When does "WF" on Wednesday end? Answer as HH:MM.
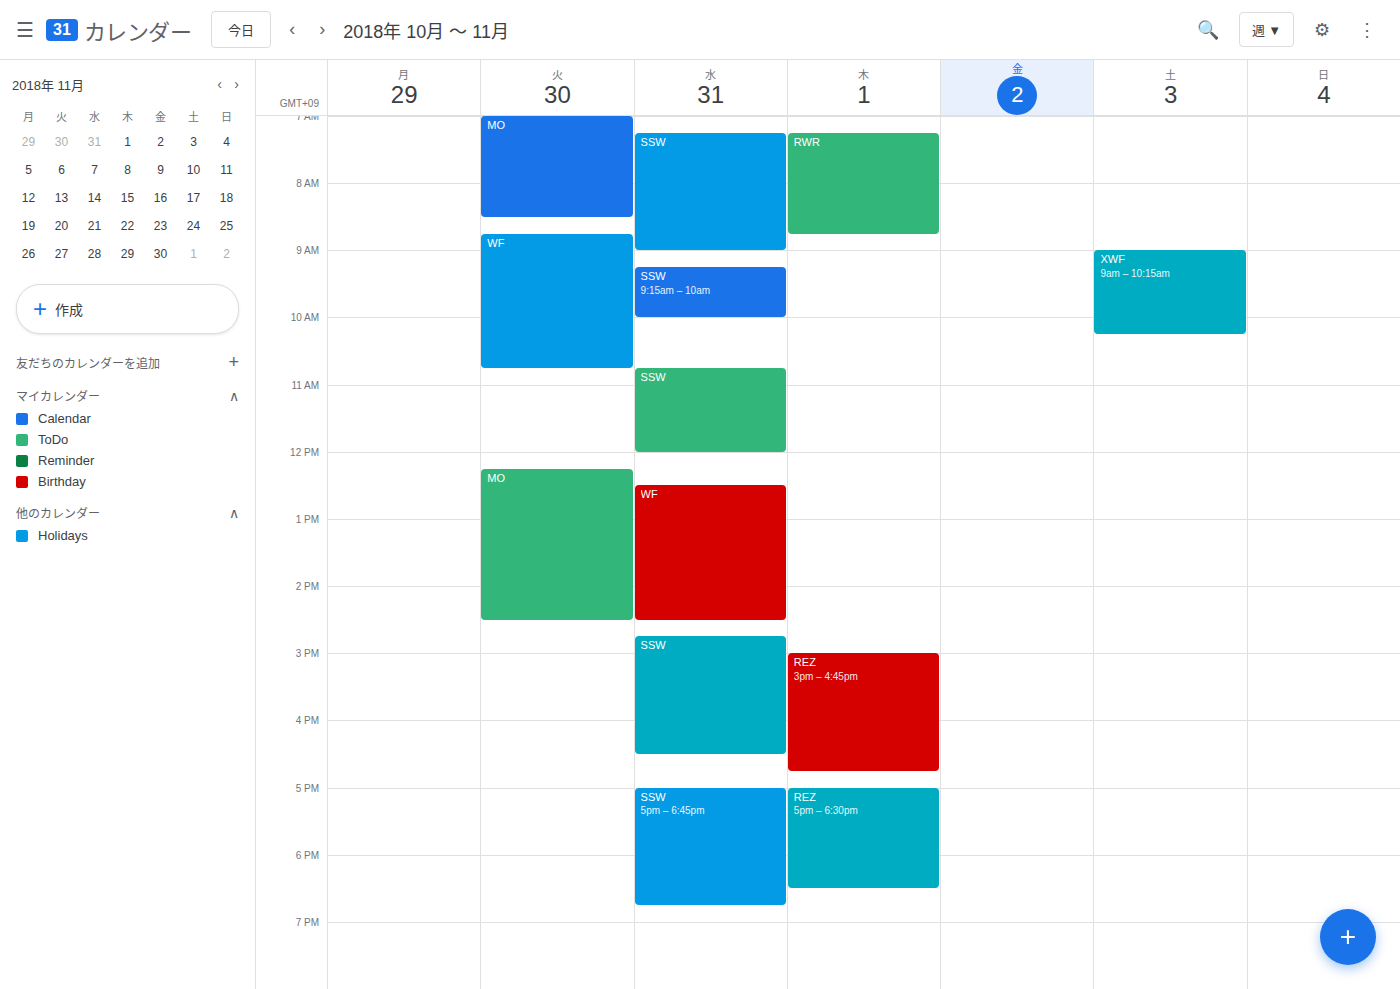
14:30